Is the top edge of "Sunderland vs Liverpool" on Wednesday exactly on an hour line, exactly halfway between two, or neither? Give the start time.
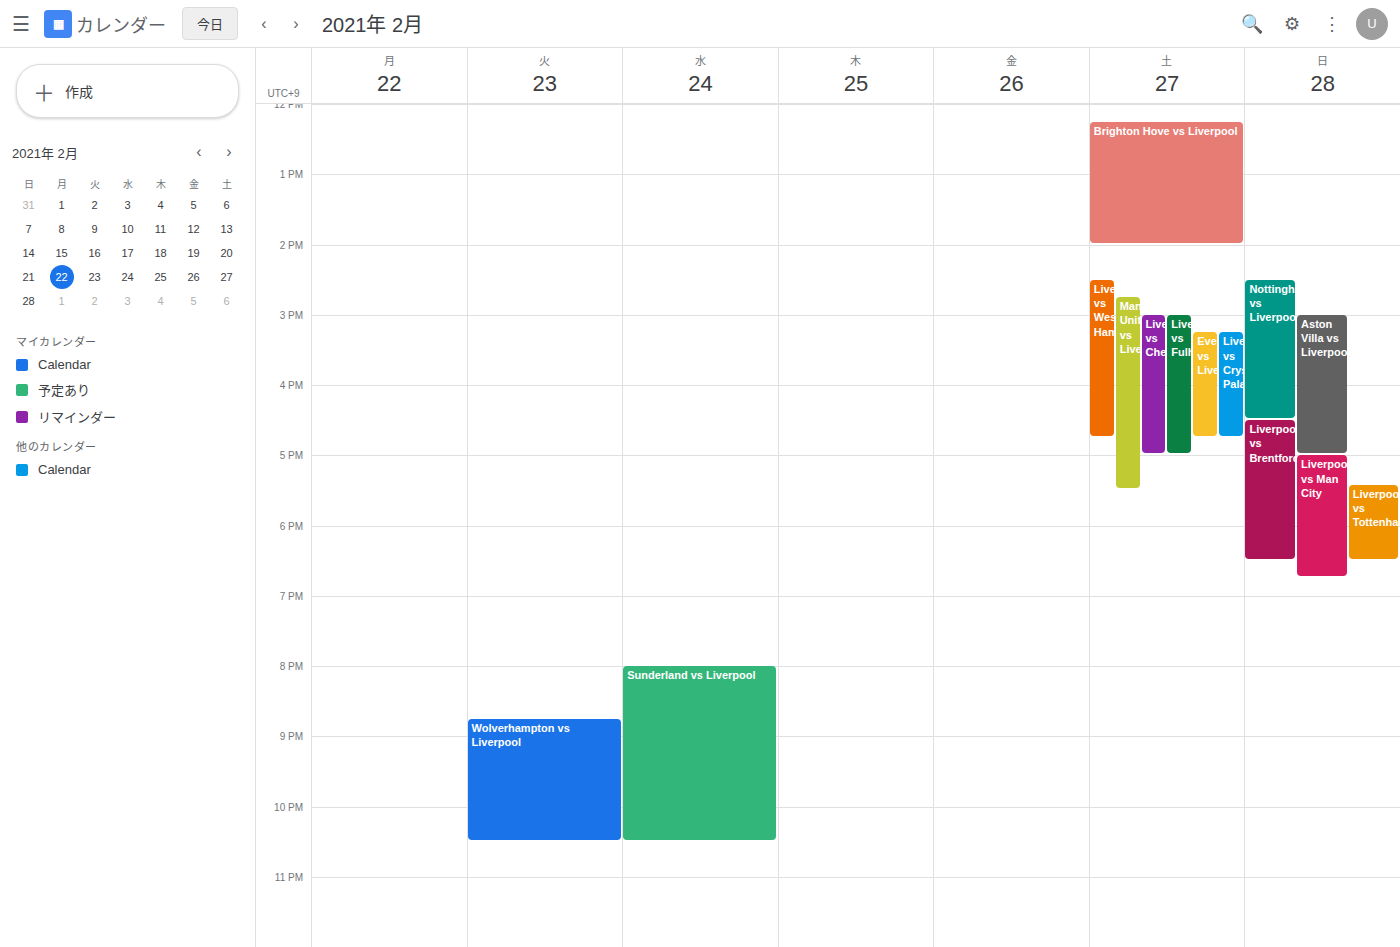
8:00 PM -- exactly on the 8 PM line.